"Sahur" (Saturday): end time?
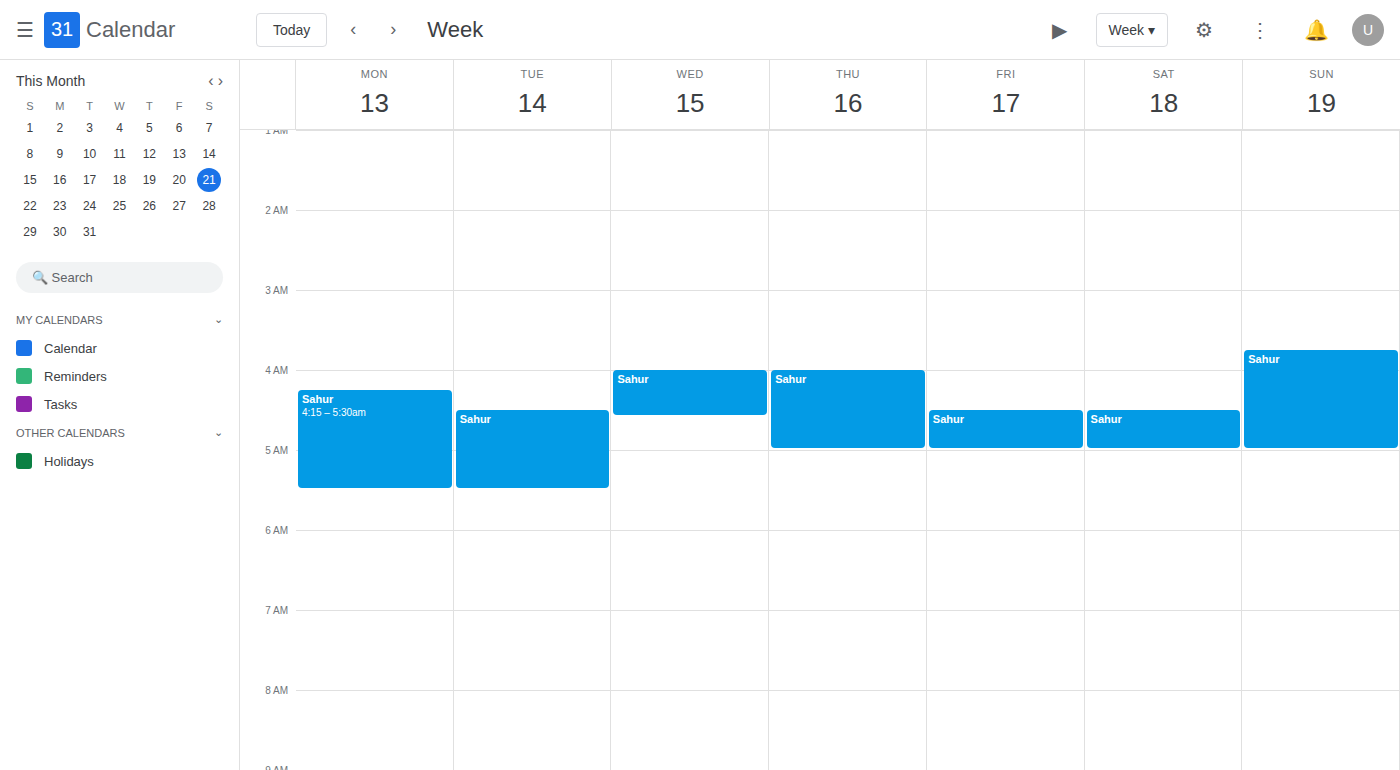
5:00 AM